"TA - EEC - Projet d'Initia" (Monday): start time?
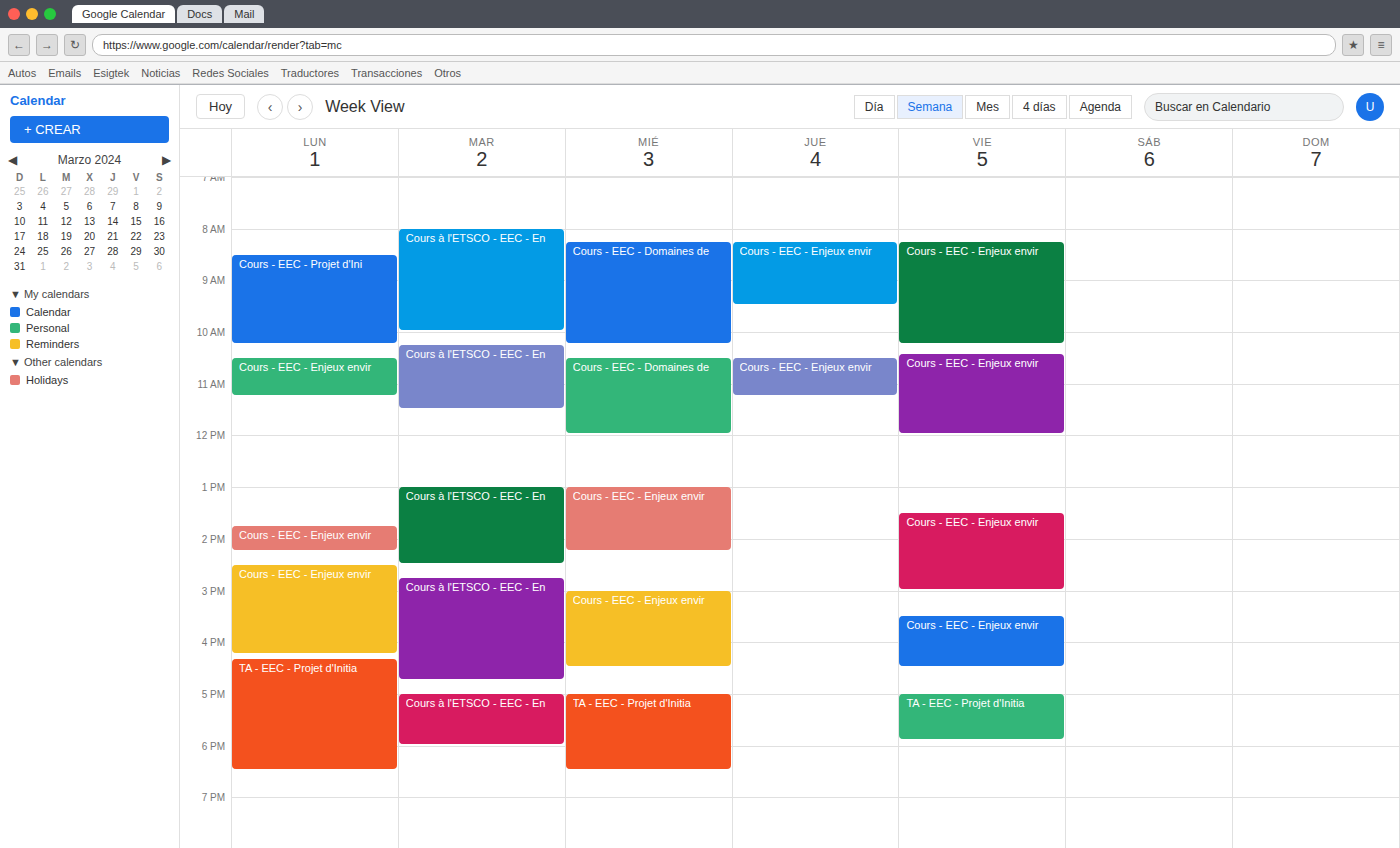
4:20 PM